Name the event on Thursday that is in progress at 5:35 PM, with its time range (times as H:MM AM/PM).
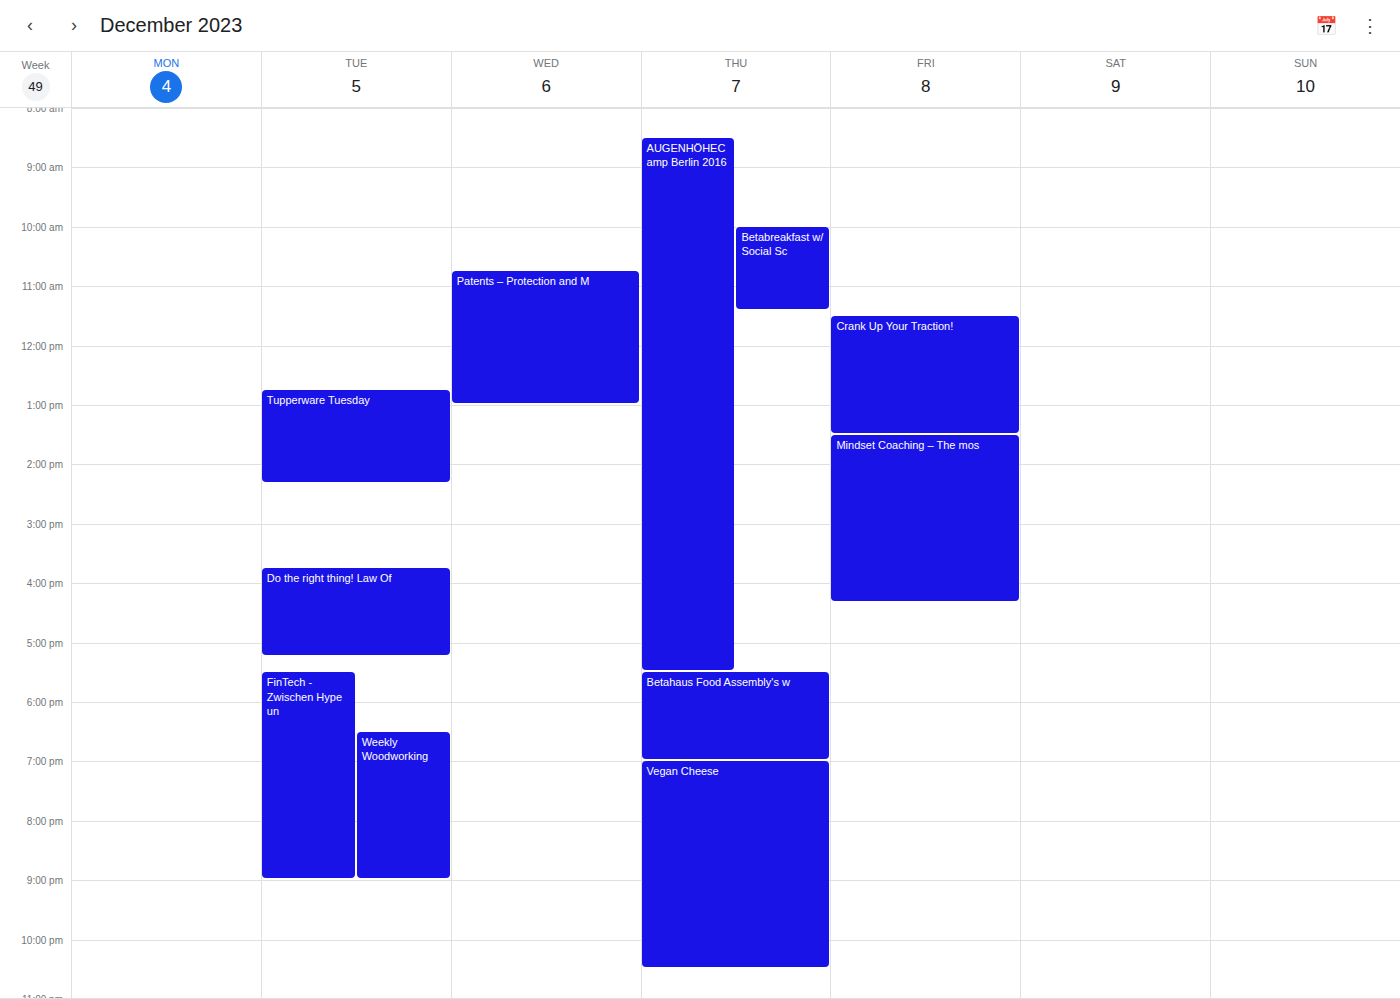
"Betahaus Food Assembly's w", 5:30 PM to 7:00 PM